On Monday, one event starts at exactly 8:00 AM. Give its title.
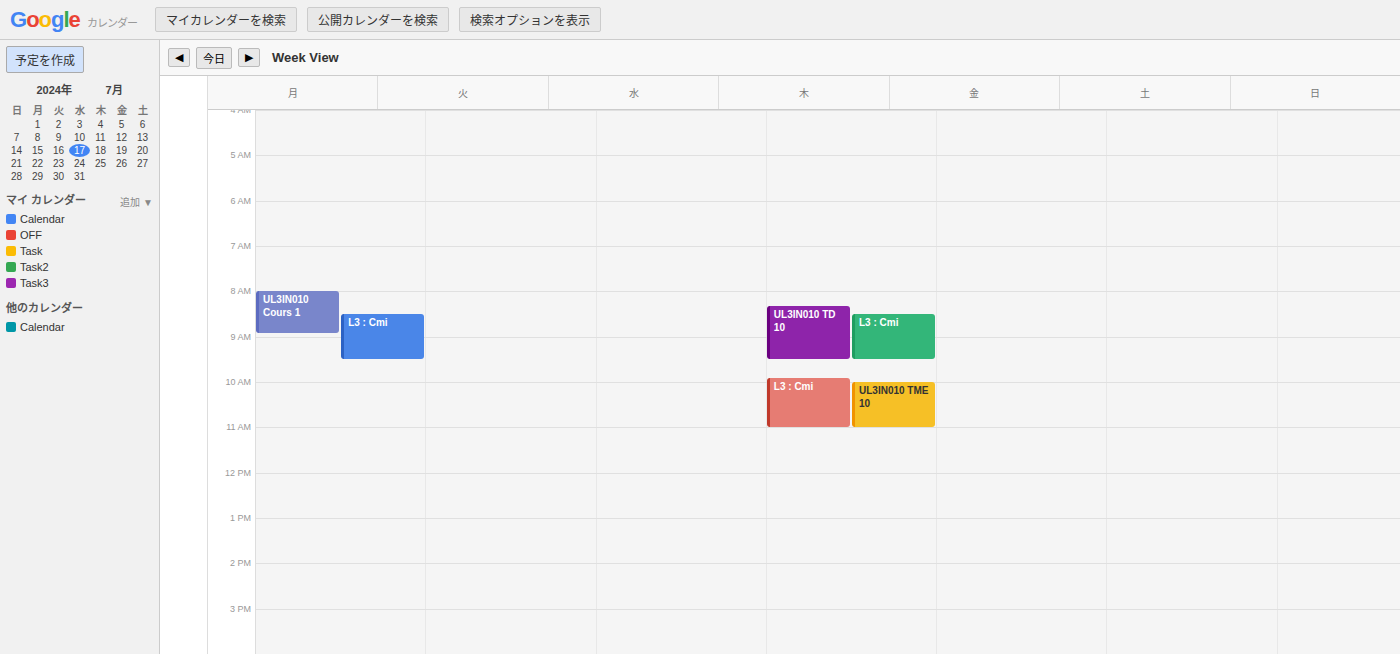
"UL3IN010 Cours 1"